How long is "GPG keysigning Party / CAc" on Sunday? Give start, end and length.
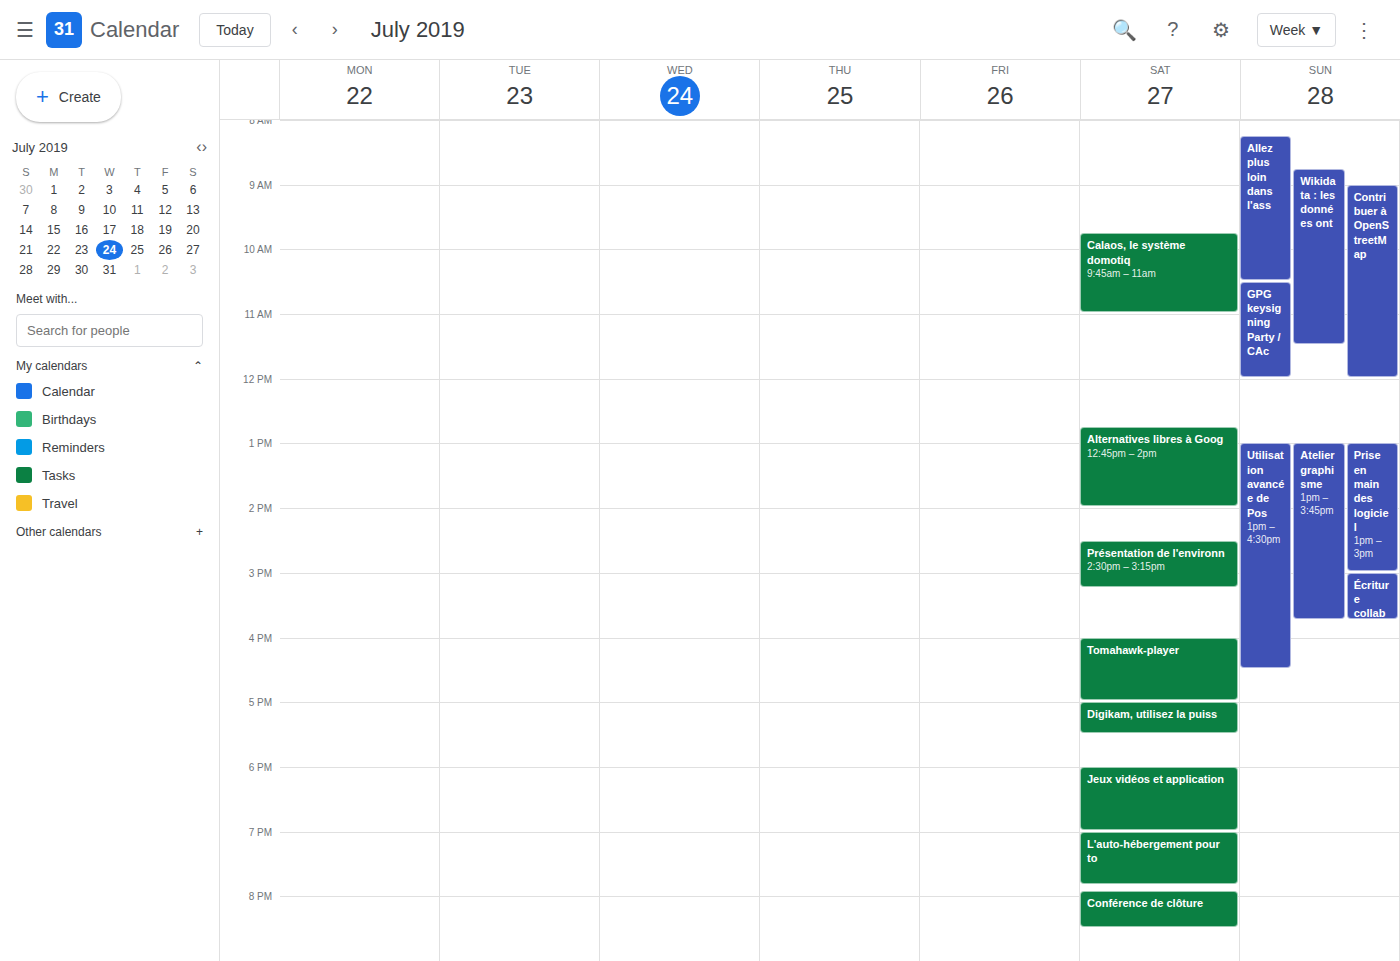
10:30 AM to 12:00 PM, 1 hour 30 minutes